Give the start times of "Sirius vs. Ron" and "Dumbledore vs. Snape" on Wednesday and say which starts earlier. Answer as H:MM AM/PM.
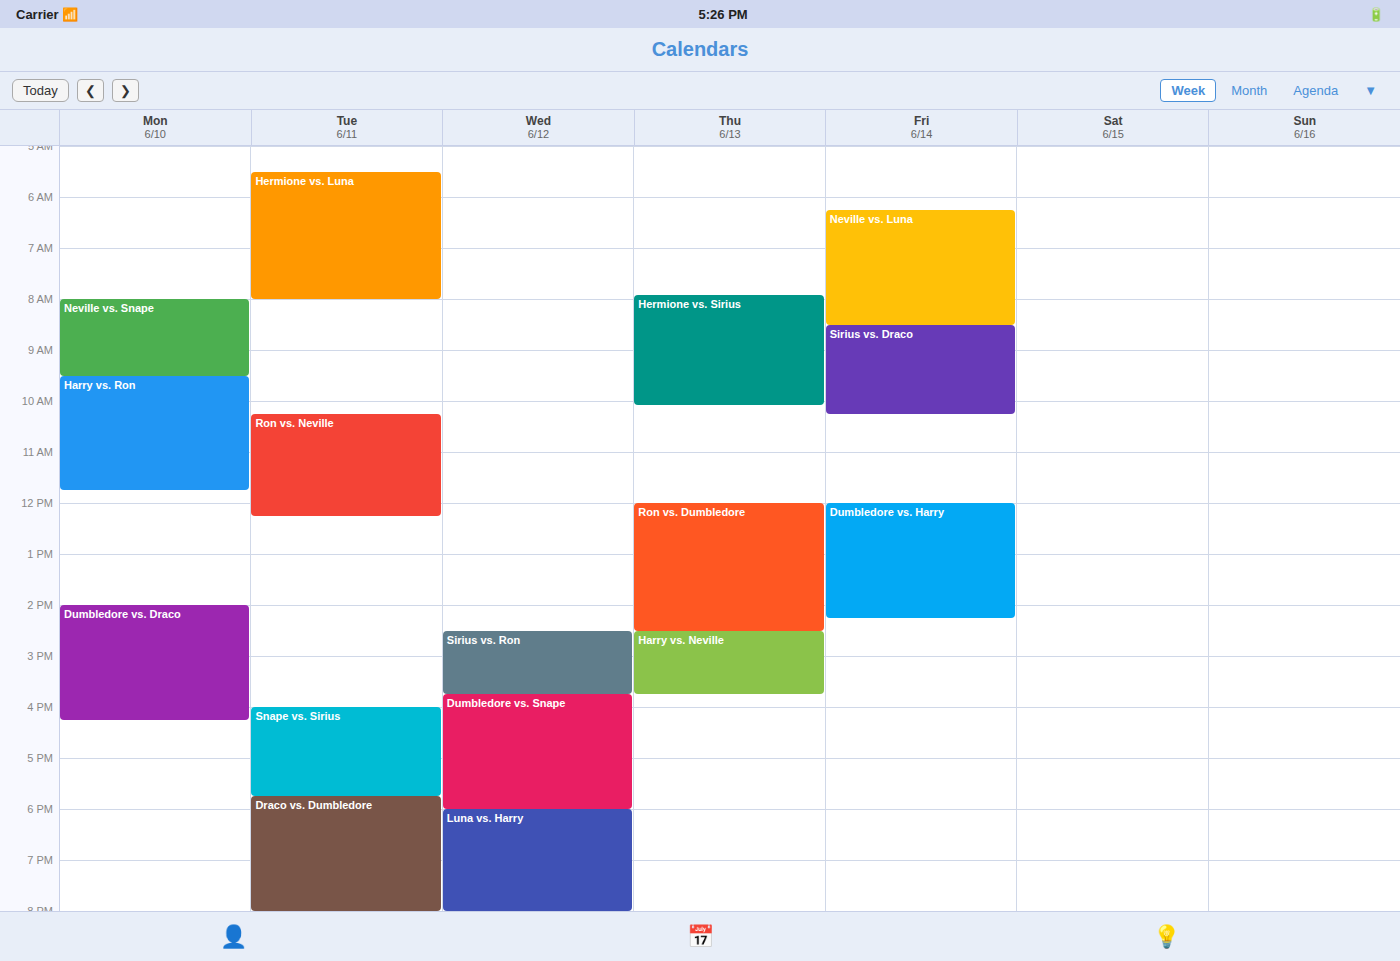
"Sirius vs. Ron" 2:30 PM; "Dumbledore vs. Snape" 3:45 PM.